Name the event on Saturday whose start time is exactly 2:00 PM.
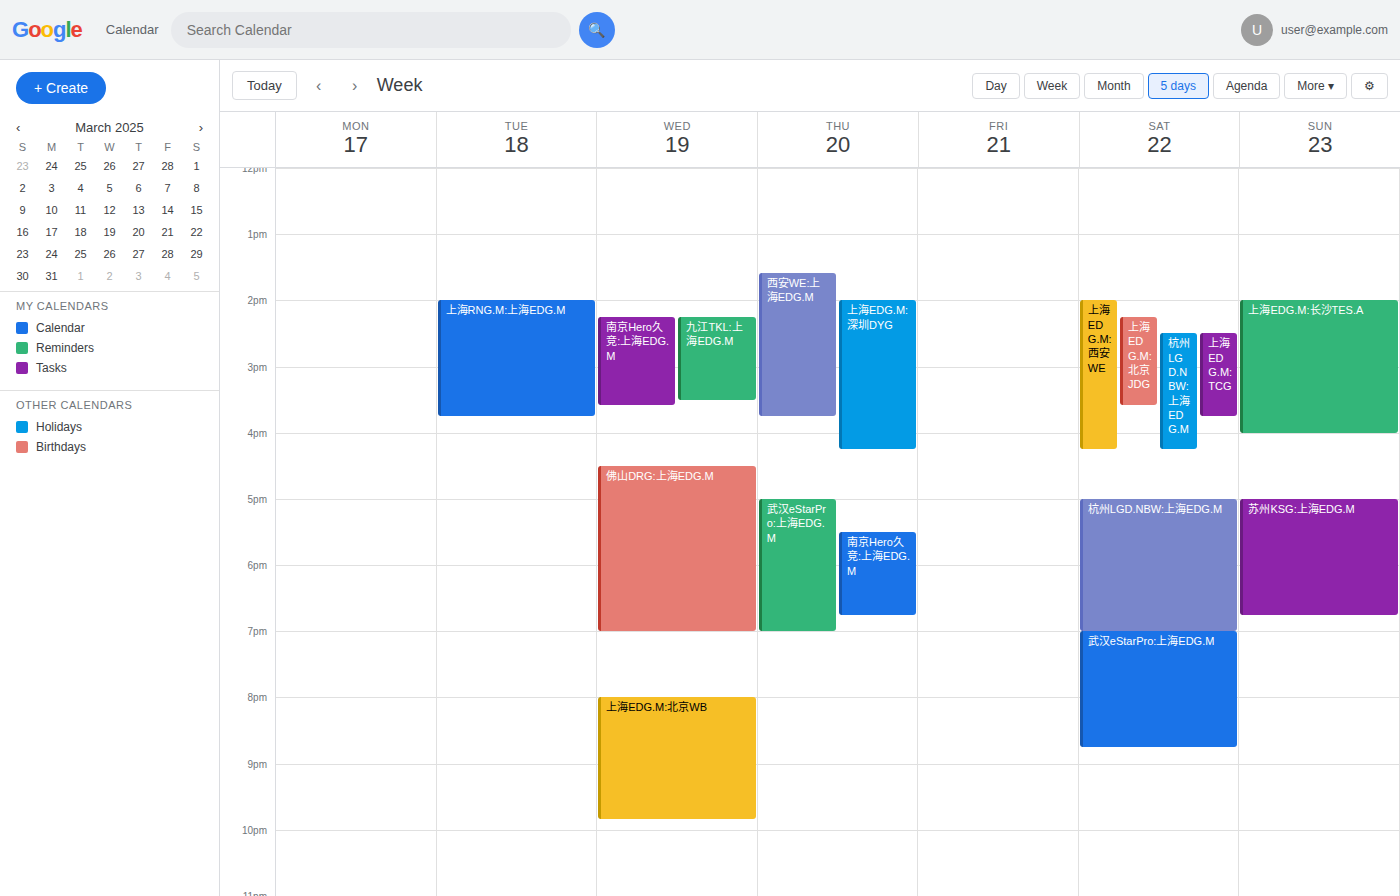
"上海EDG.M:西安WE"